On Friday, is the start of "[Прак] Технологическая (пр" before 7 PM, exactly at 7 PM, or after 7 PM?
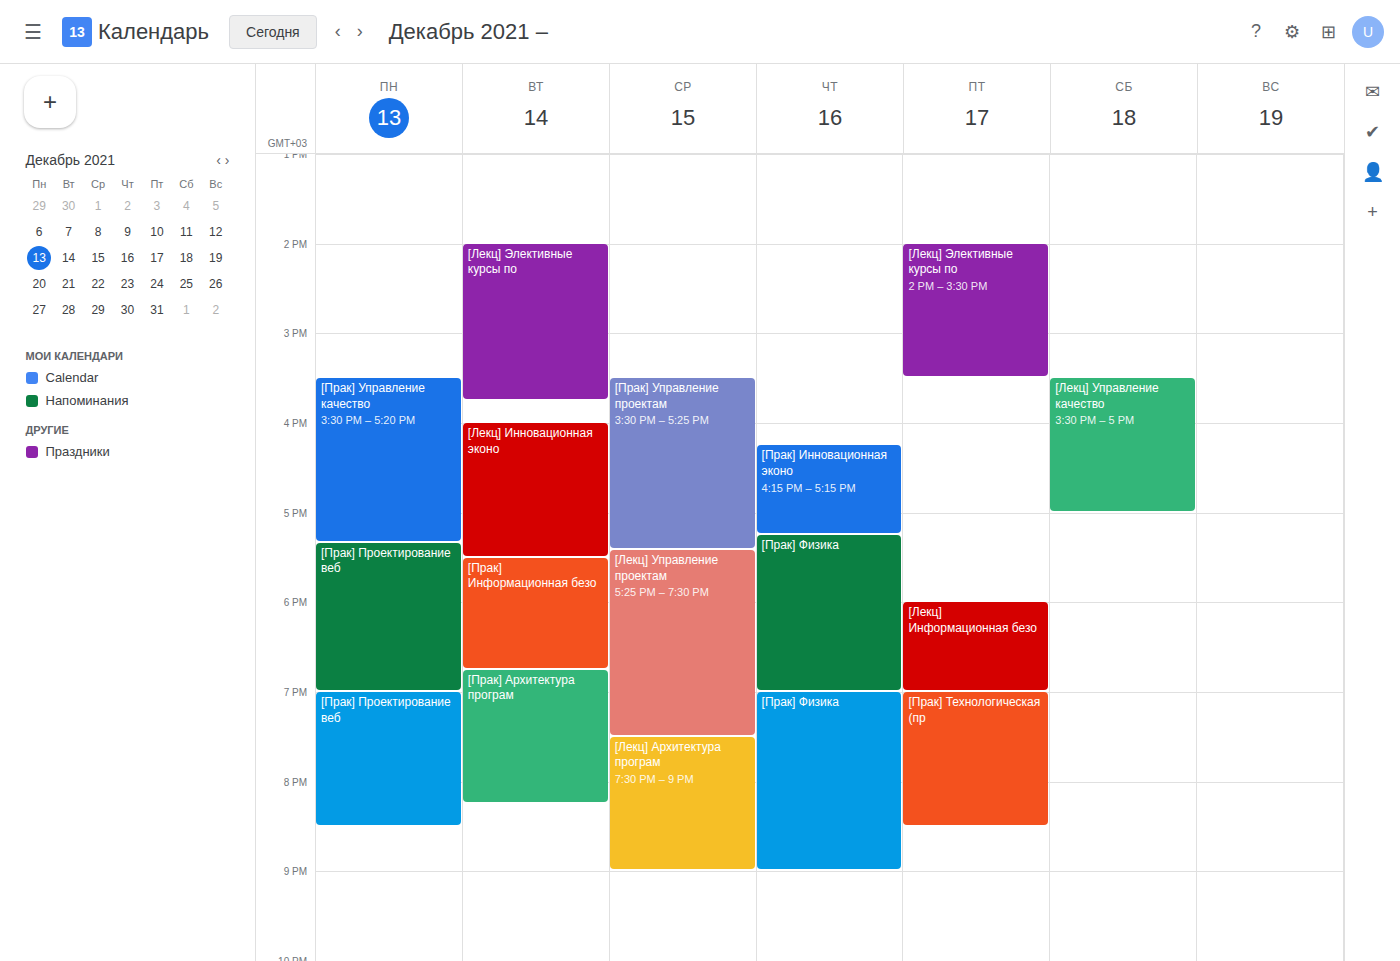
7:00 PM -- exactly at 7 PM, on the 7 PM line.